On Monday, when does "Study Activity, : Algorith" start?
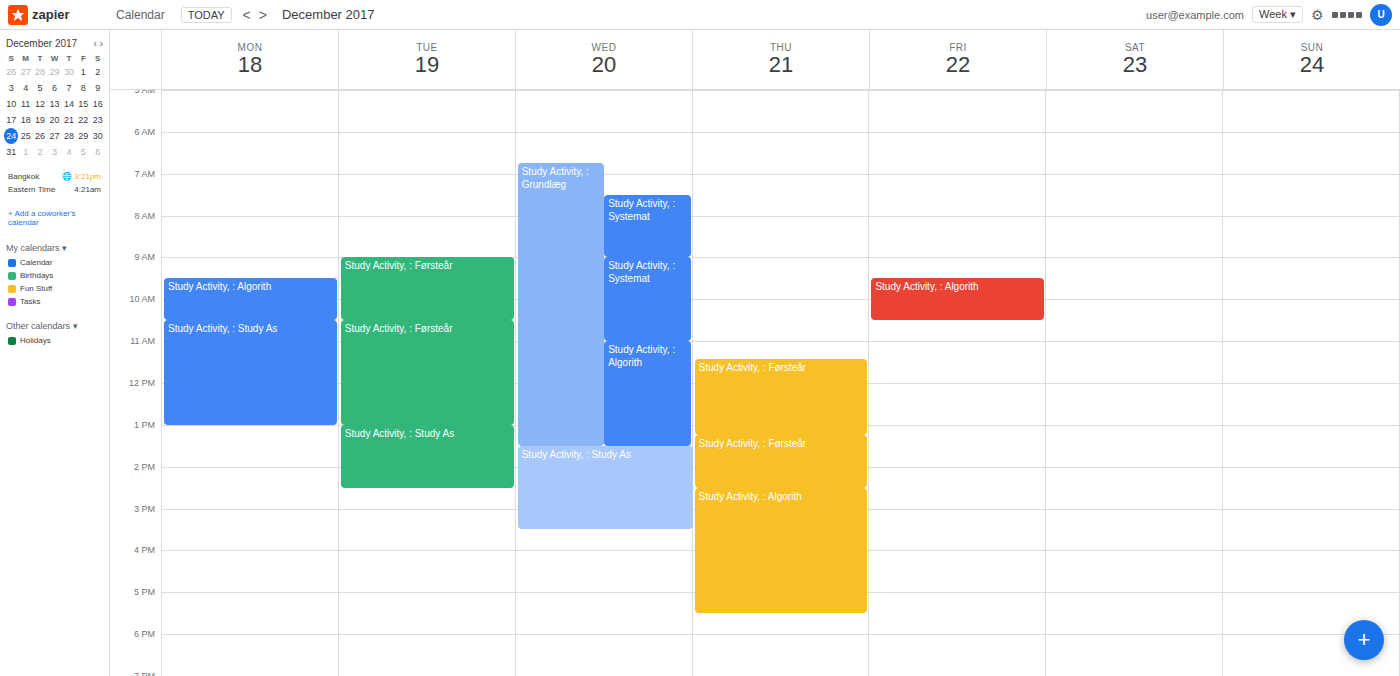
9:30 AM